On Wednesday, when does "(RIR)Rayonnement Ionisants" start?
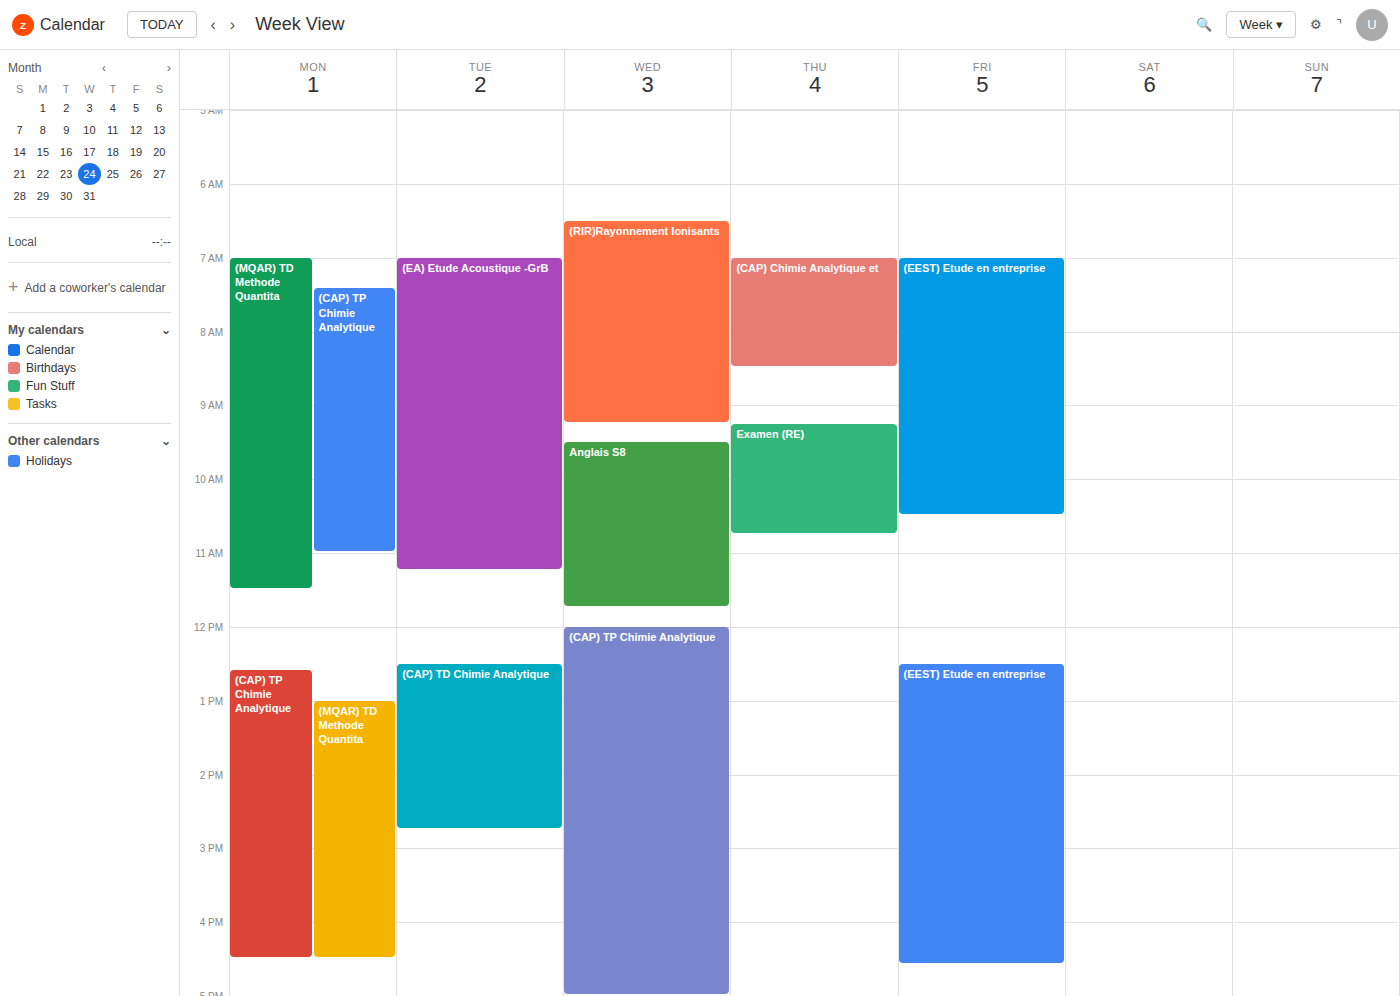
6:30 AM